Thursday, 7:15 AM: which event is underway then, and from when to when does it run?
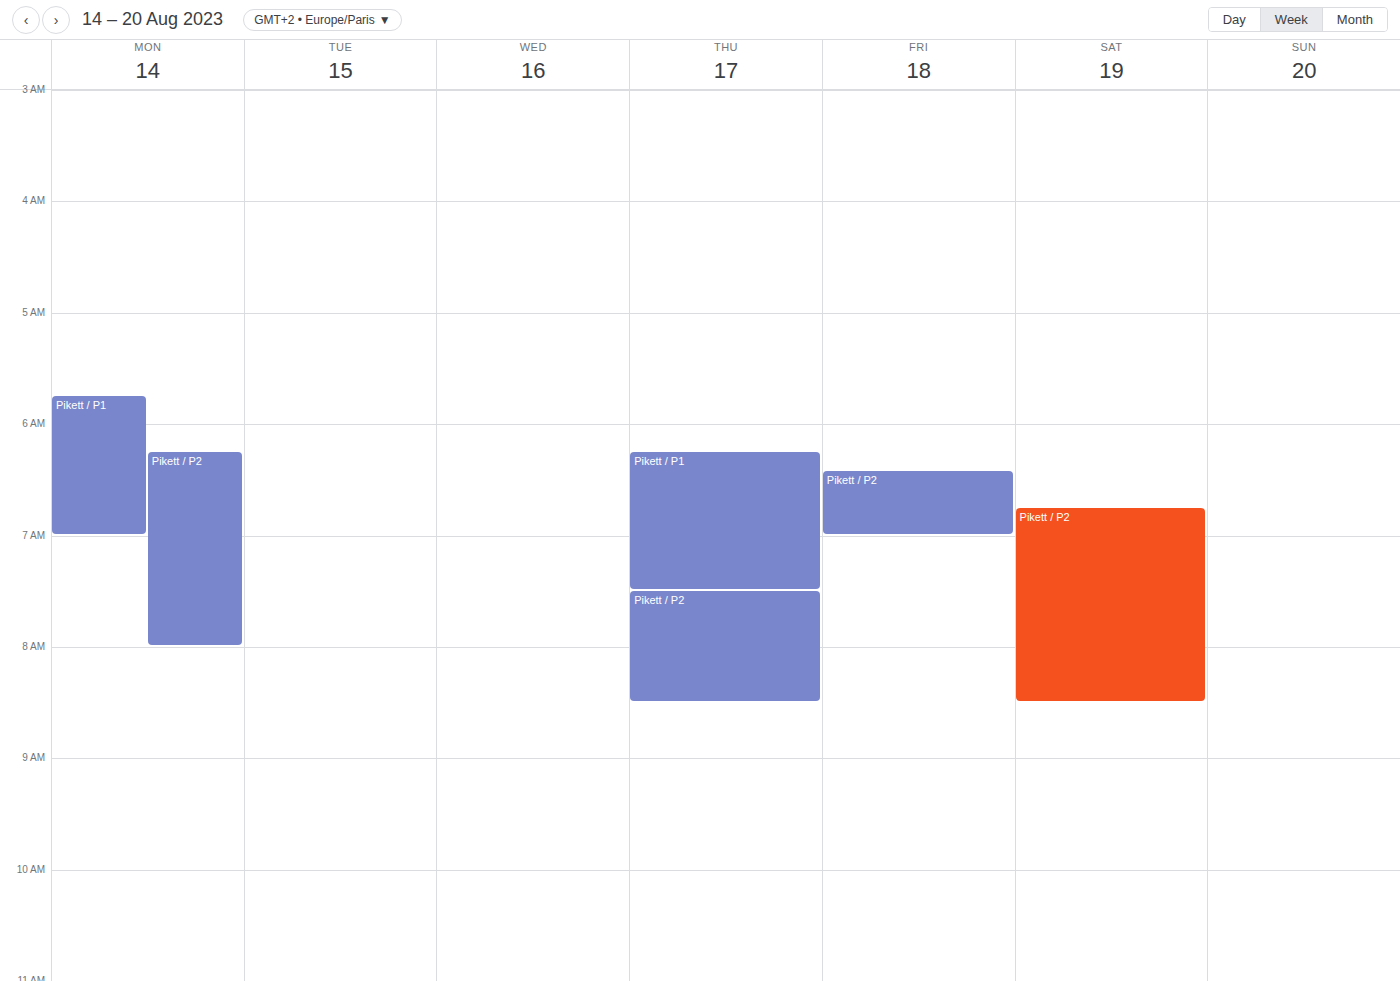
"Pikett / P1", 6:15 AM to 7:30 AM